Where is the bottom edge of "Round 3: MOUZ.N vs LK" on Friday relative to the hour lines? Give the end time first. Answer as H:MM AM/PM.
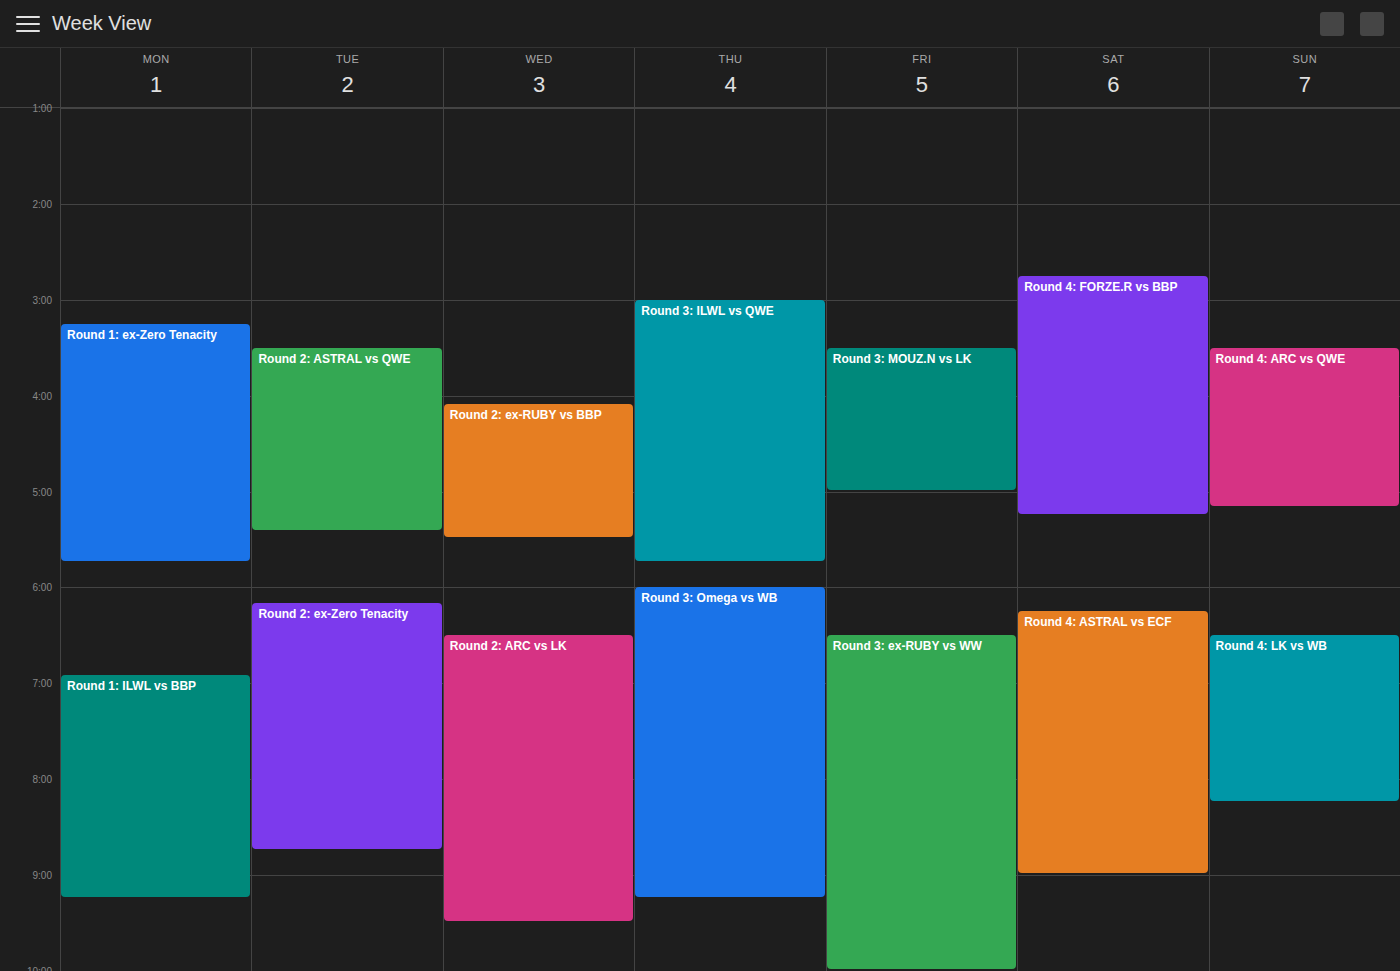
5:00 PM -- exactly on the 5 PM line.